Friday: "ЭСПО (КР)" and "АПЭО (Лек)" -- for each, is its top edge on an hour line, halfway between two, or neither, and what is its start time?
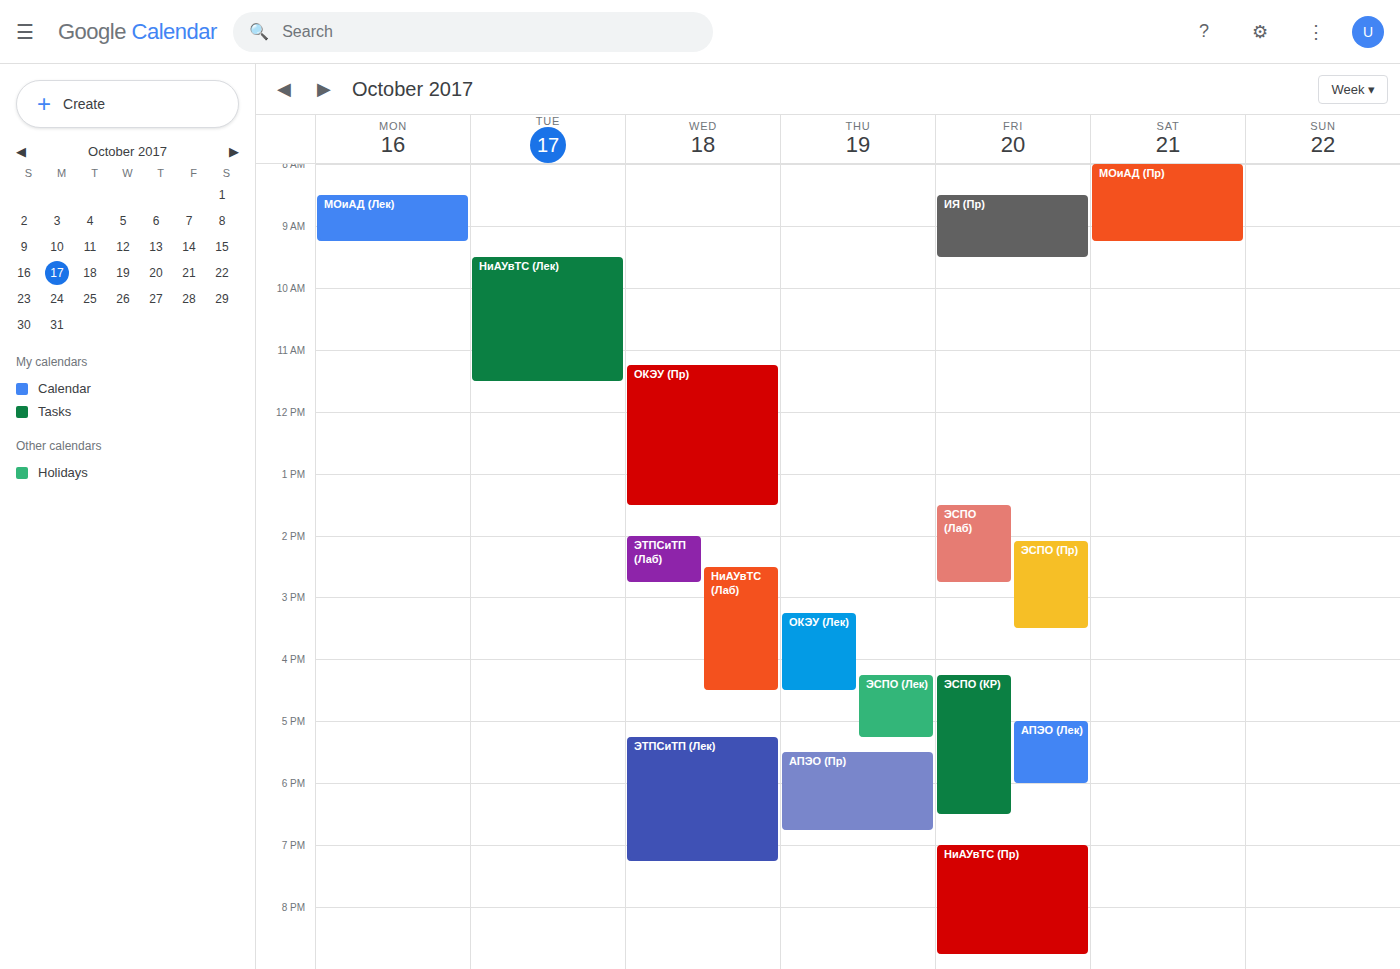
"ЭСПО (КР)": 4:15 PM, neither: a quarter of the way from the 4 PM line to the 5 PM line. "АПЭО (Лек)": 5:00 PM, exactly on the 5 PM line.